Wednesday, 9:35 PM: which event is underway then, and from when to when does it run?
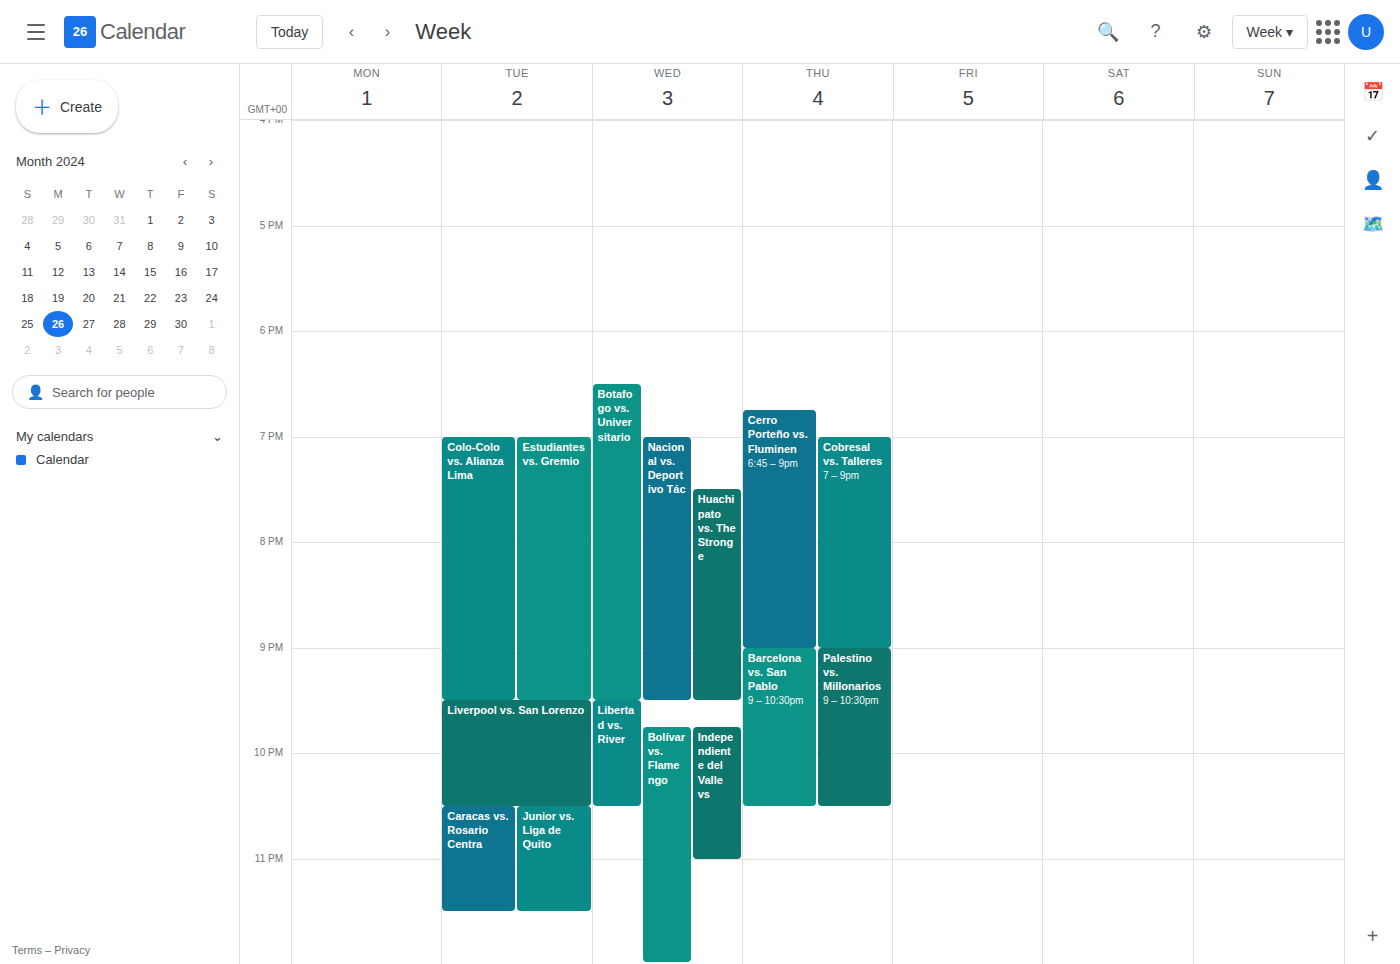
"Libertad vs. River", 9:30 PM to 10:30 PM